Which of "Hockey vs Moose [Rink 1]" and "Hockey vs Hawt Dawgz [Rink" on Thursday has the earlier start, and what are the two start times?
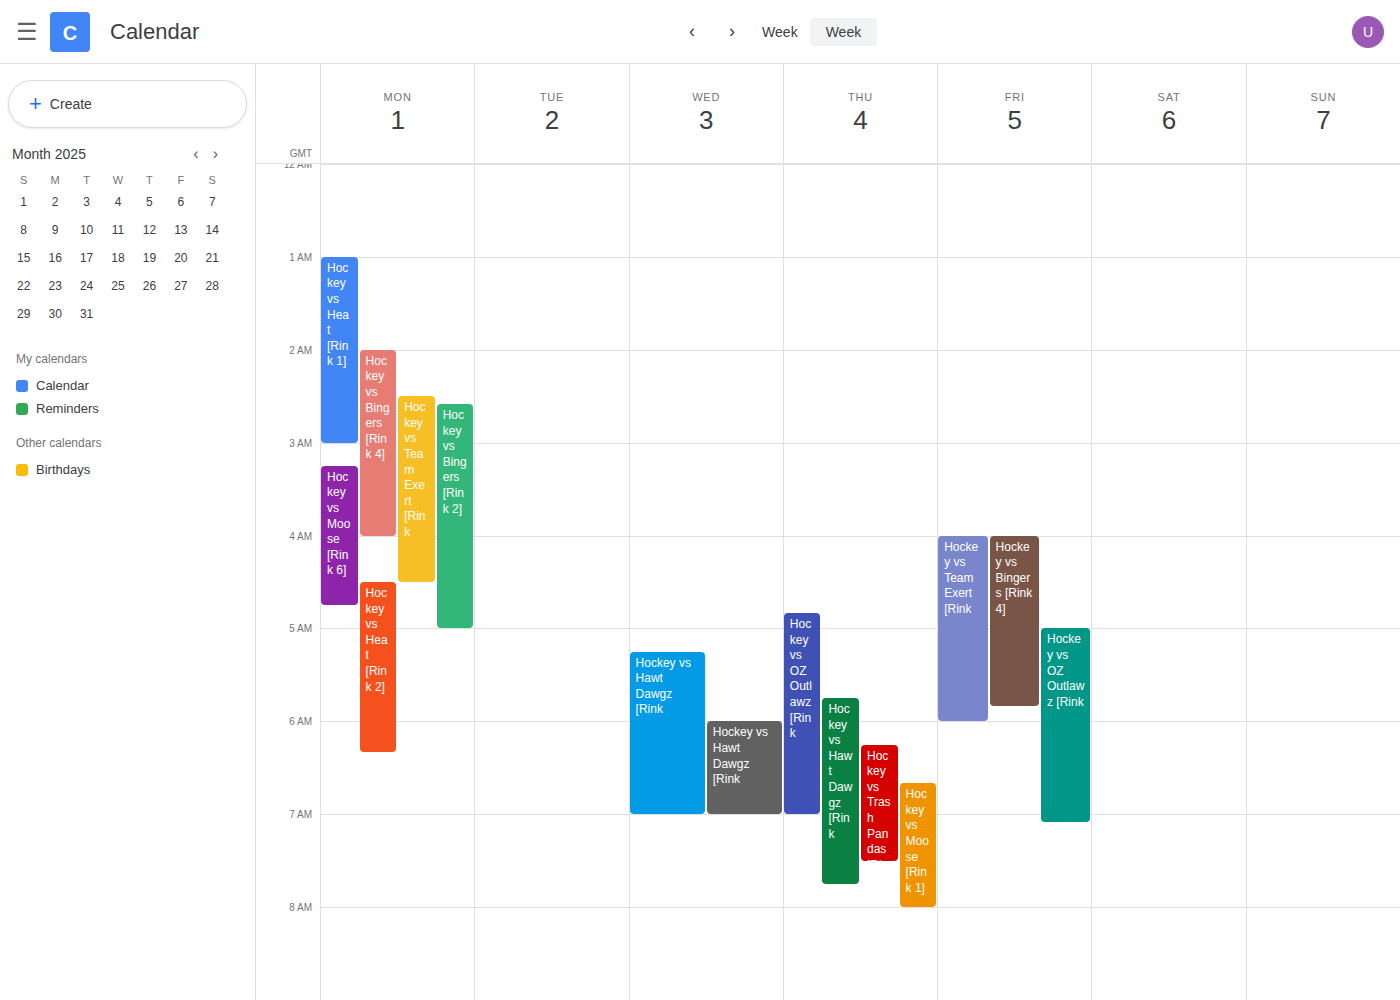
"Hockey vs Hawt Dawgz [Rink" 5:45 AM; "Hockey vs Moose [Rink 1]" 6:40 AM.